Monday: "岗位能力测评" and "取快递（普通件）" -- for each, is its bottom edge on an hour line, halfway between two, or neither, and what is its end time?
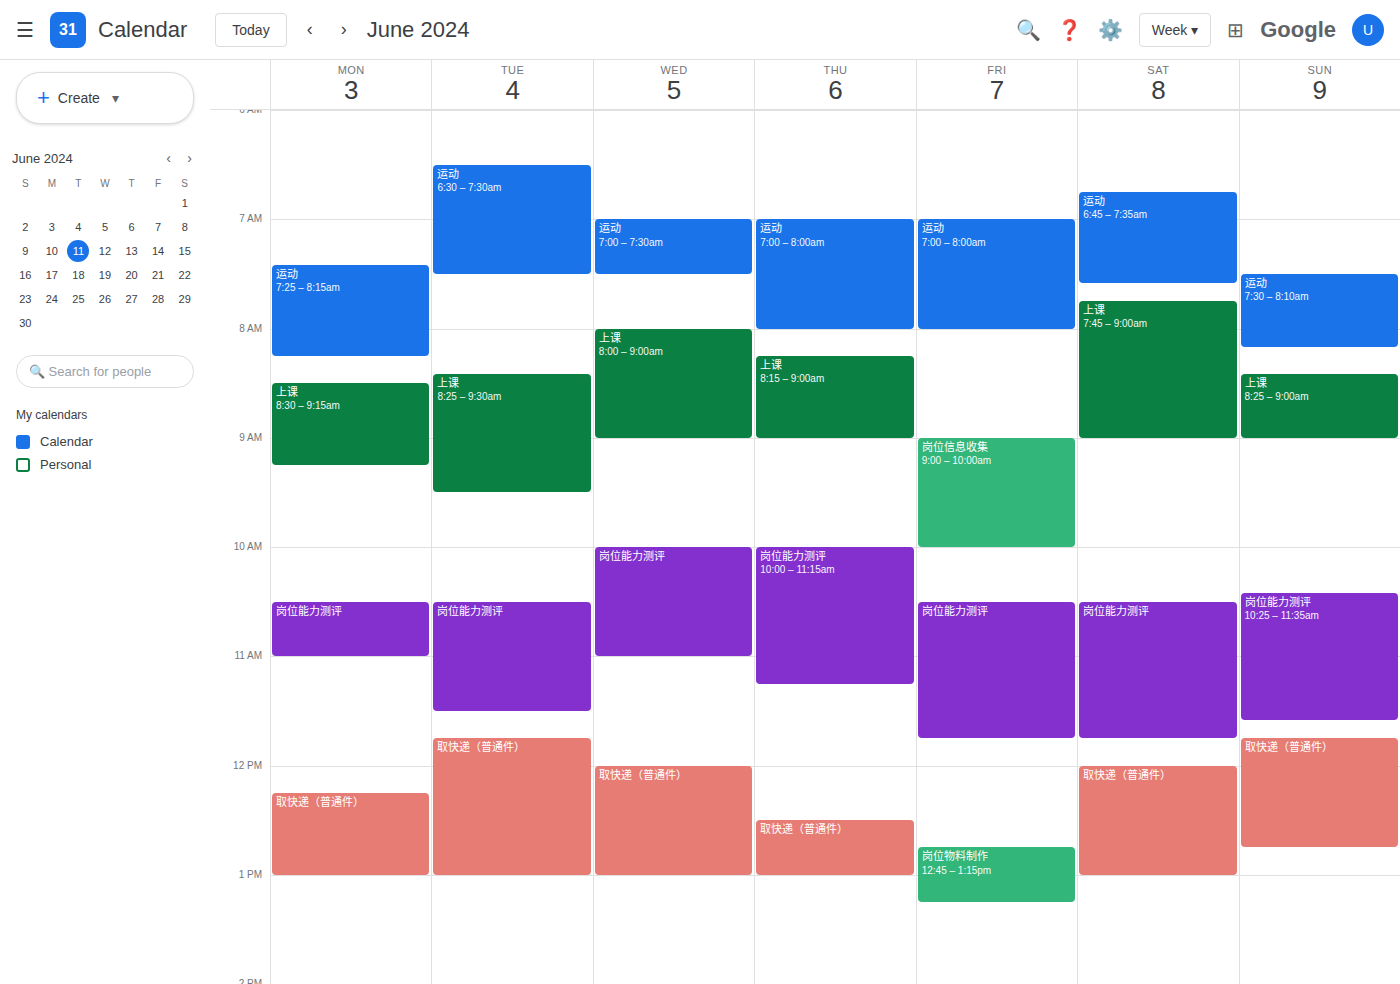
"岗位能力测评": 11:00 AM, exactly on the 11 AM line. "取快递（普通件）": 1:00 PM, exactly on the 1 PM line.